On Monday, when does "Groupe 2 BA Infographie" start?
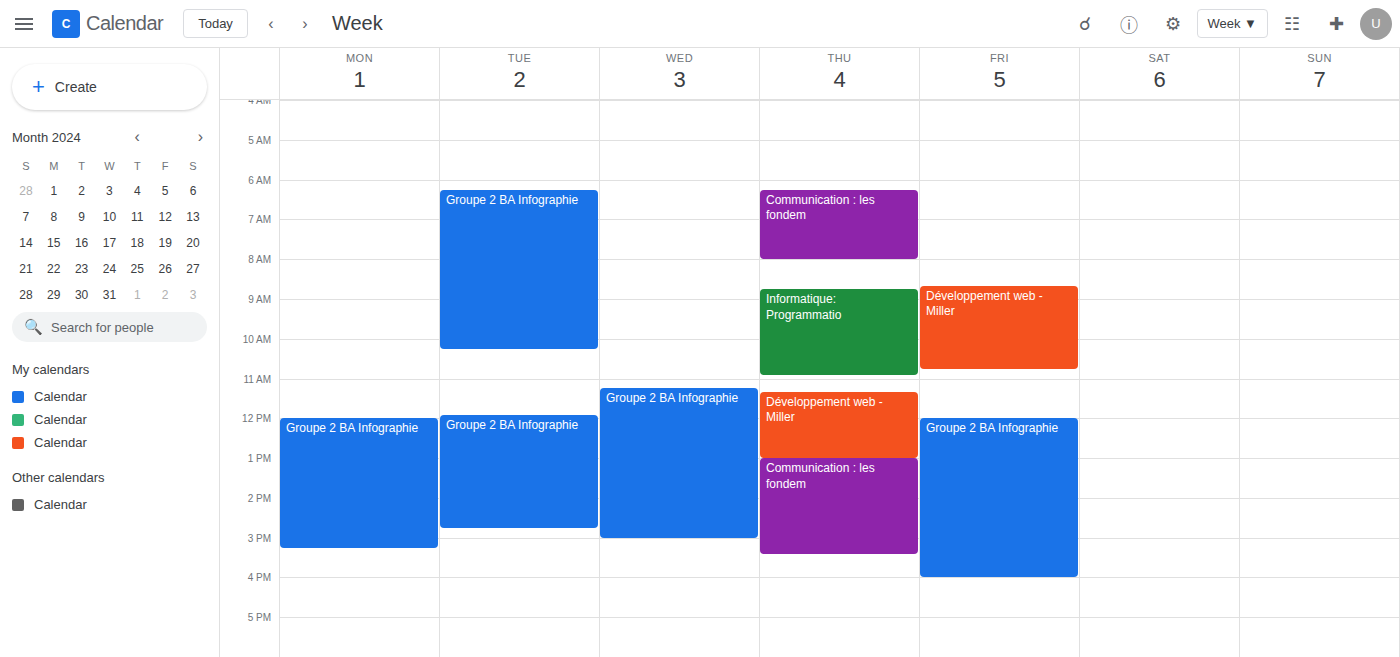
12:00 PM